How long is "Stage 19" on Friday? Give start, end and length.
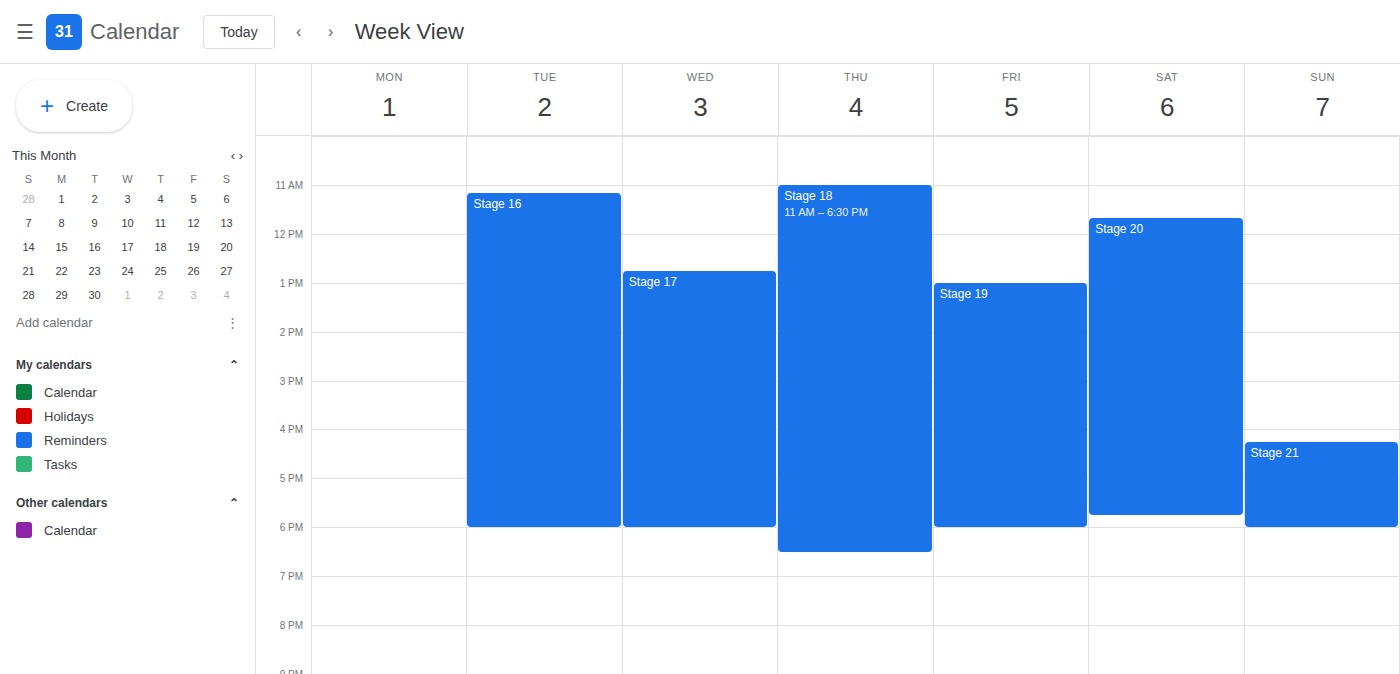
1:00 PM to 6:00 PM, 5 hours